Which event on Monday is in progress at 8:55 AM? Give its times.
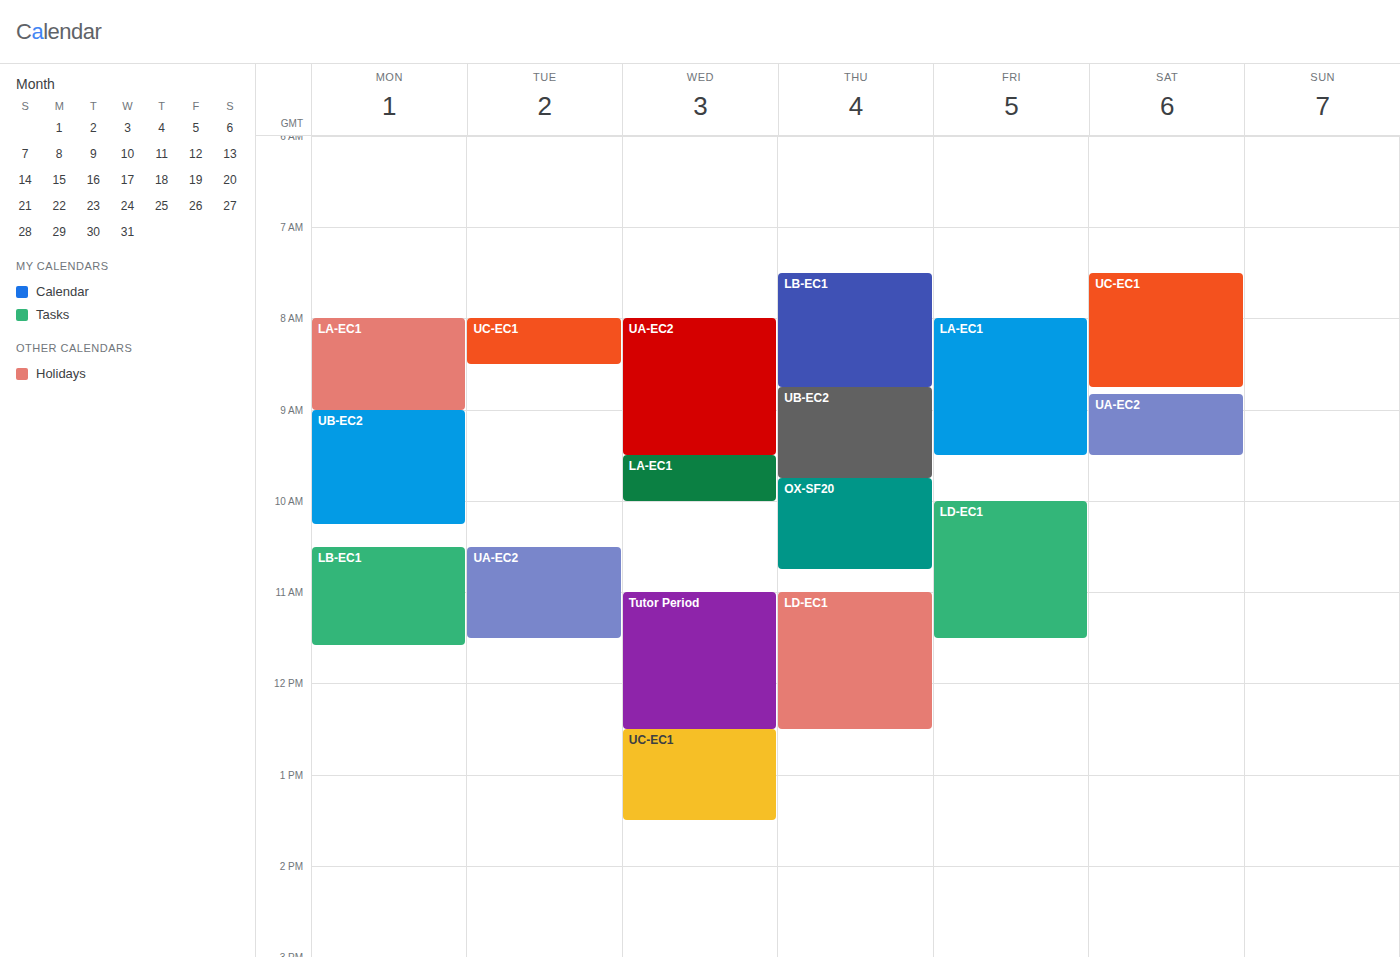
"LA-EC1", 8:00 AM to 9:00 AM